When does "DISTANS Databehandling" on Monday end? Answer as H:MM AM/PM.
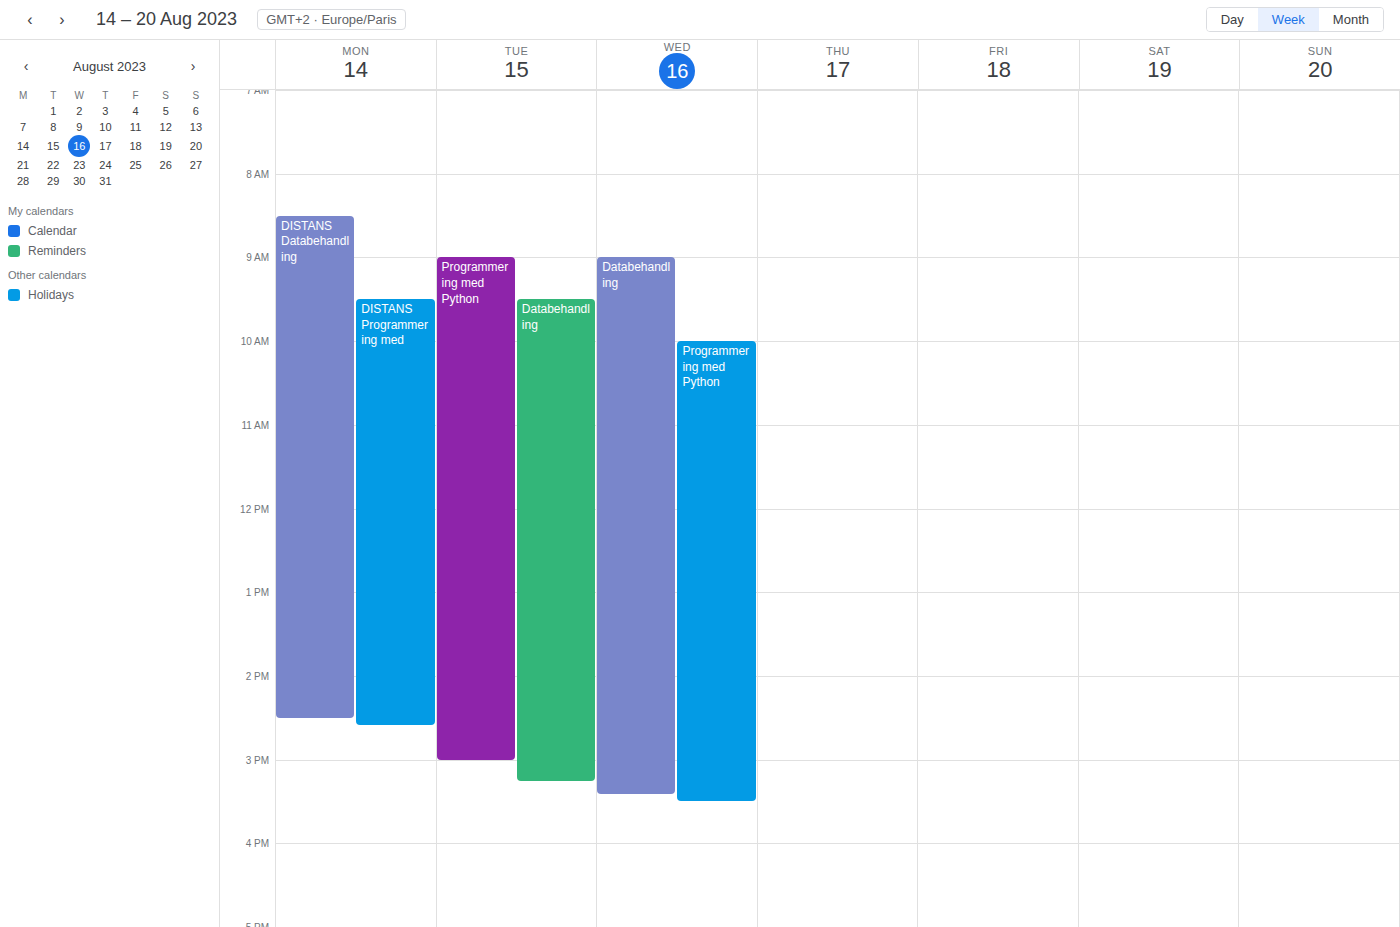
2:30 PM